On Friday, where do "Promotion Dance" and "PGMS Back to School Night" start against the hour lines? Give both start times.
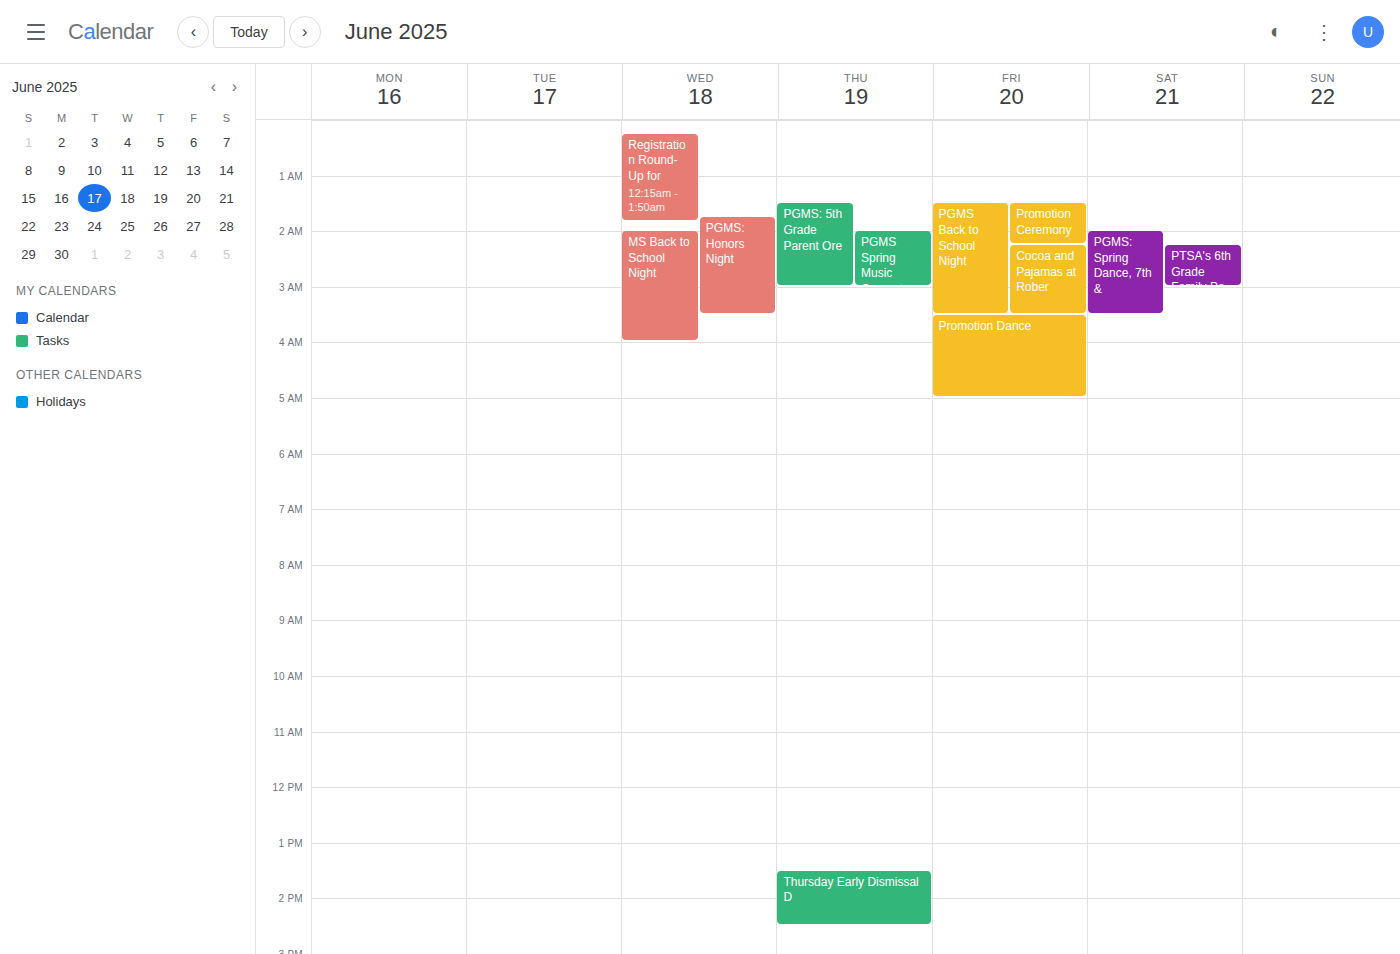
"Promotion Dance": 3:30 AM, halfway between the 3 AM and 4 AM lines. "PGMS Back to School Night": 1:30 AM, halfway between the 1 AM and 2 AM lines.